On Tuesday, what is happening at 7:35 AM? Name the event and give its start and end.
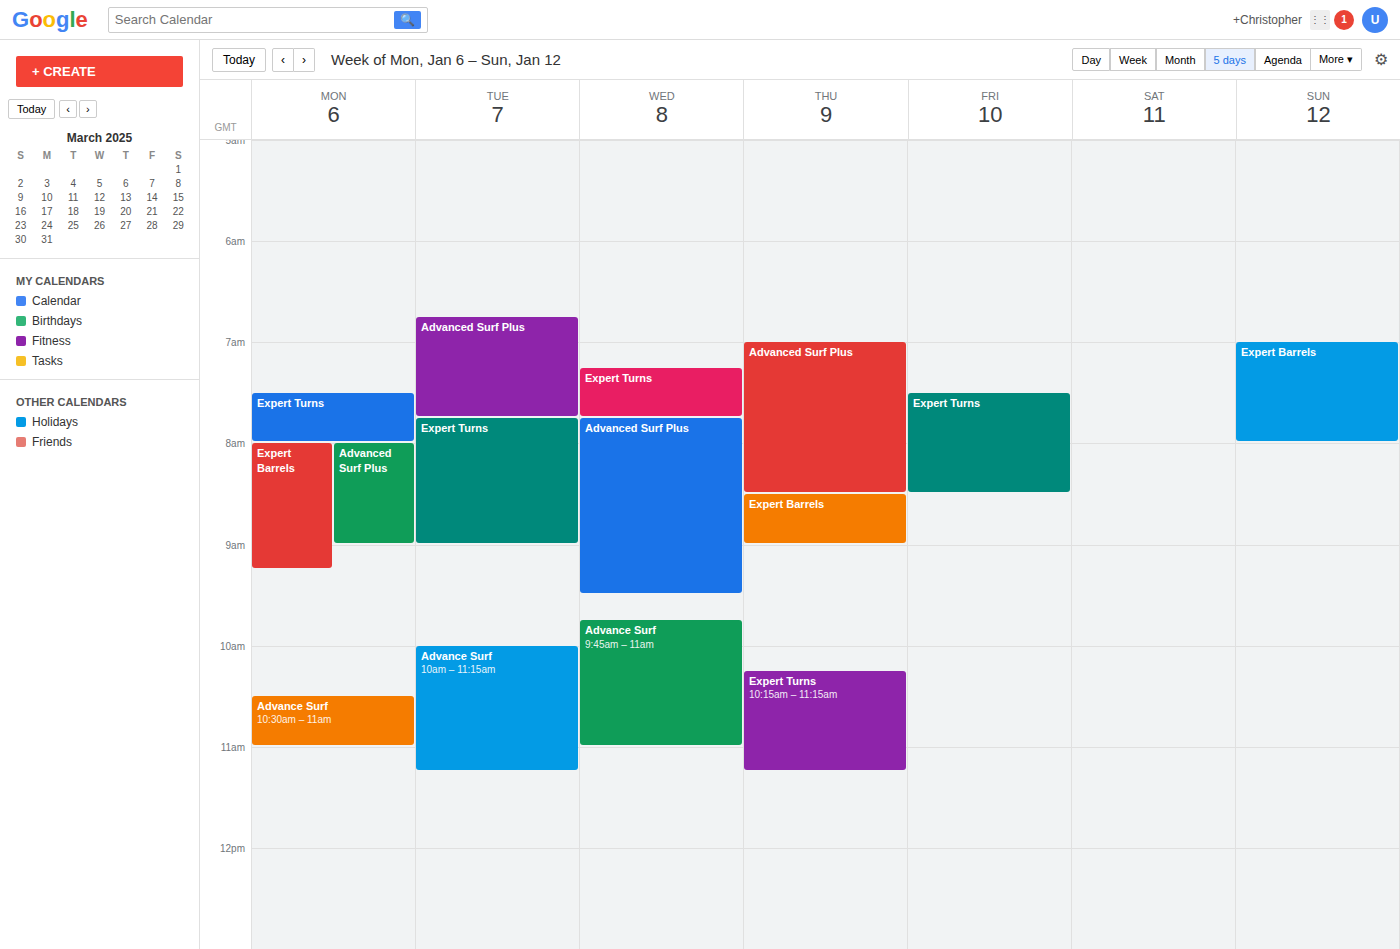
"Advanced Surf Plus", 6:45 AM to 7:45 AM